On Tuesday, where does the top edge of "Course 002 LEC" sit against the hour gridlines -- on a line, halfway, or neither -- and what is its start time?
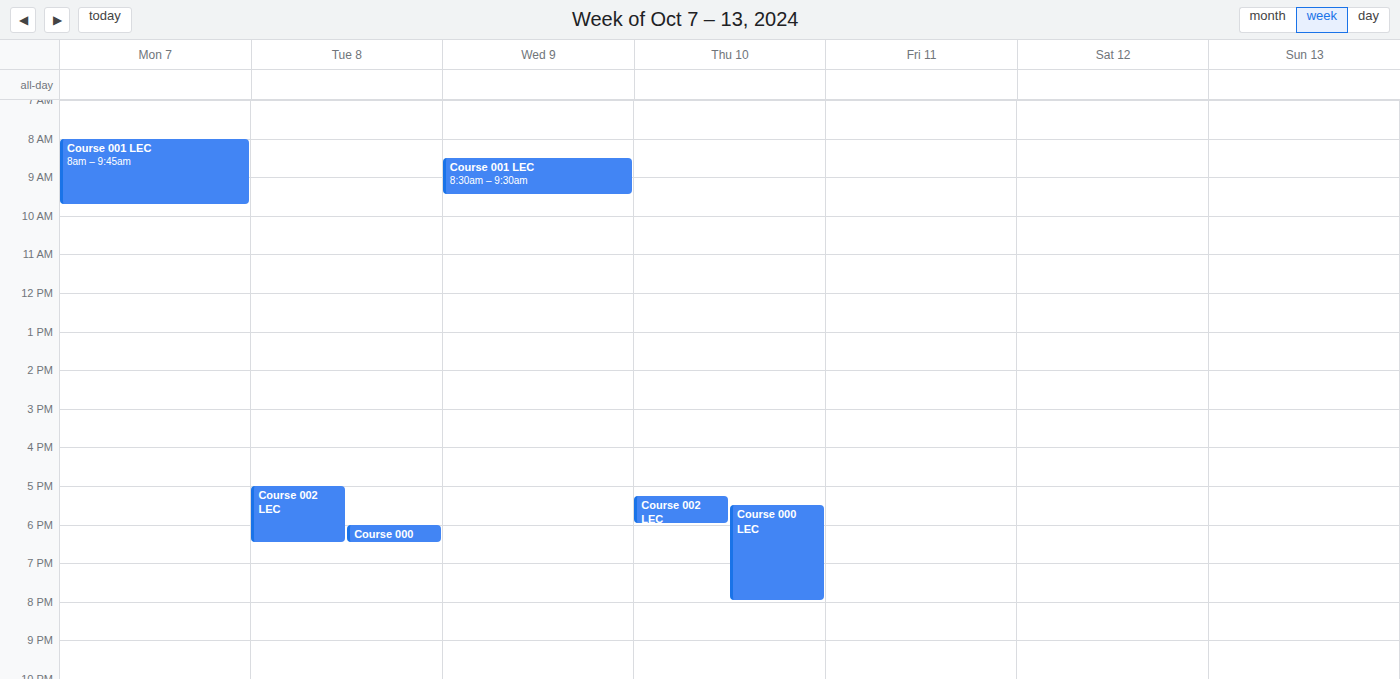
5:00 PM -- exactly on the 5 PM line.